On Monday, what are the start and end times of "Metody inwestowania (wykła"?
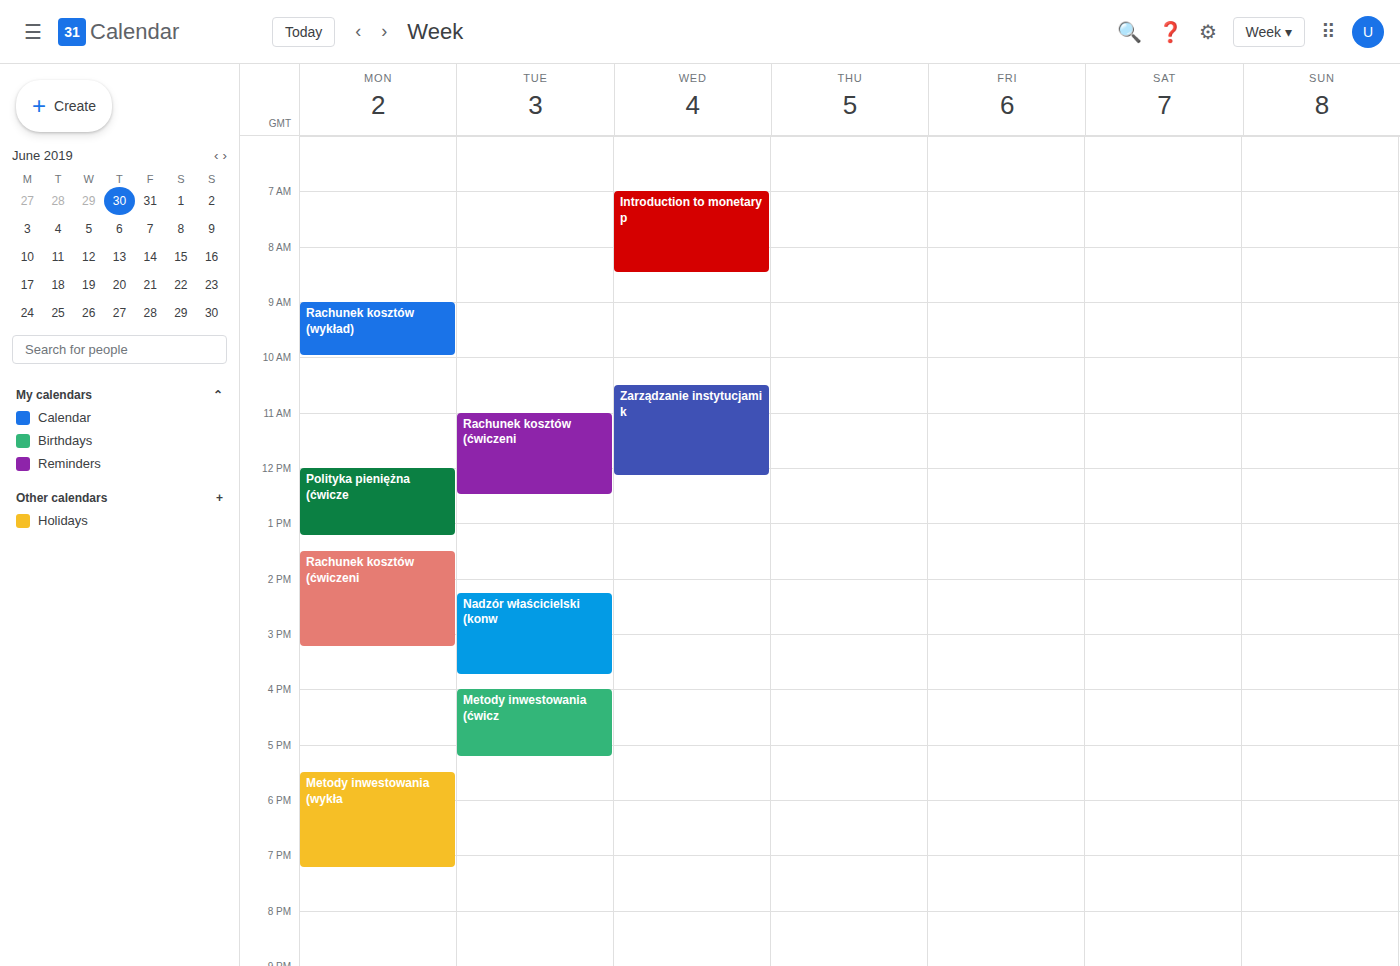
5:30 PM to 7:15 PM